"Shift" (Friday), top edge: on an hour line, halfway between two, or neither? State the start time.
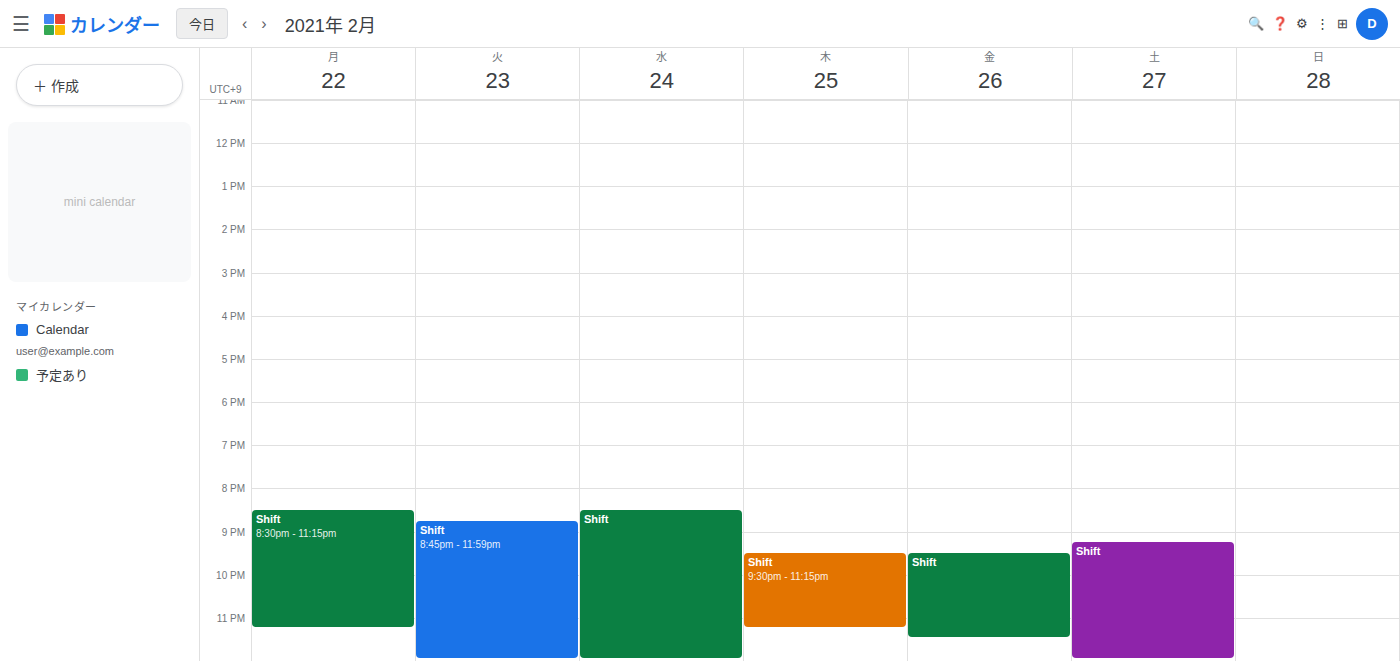
9:30 PM -- halfway between the 9 PM and 10 PM lines.